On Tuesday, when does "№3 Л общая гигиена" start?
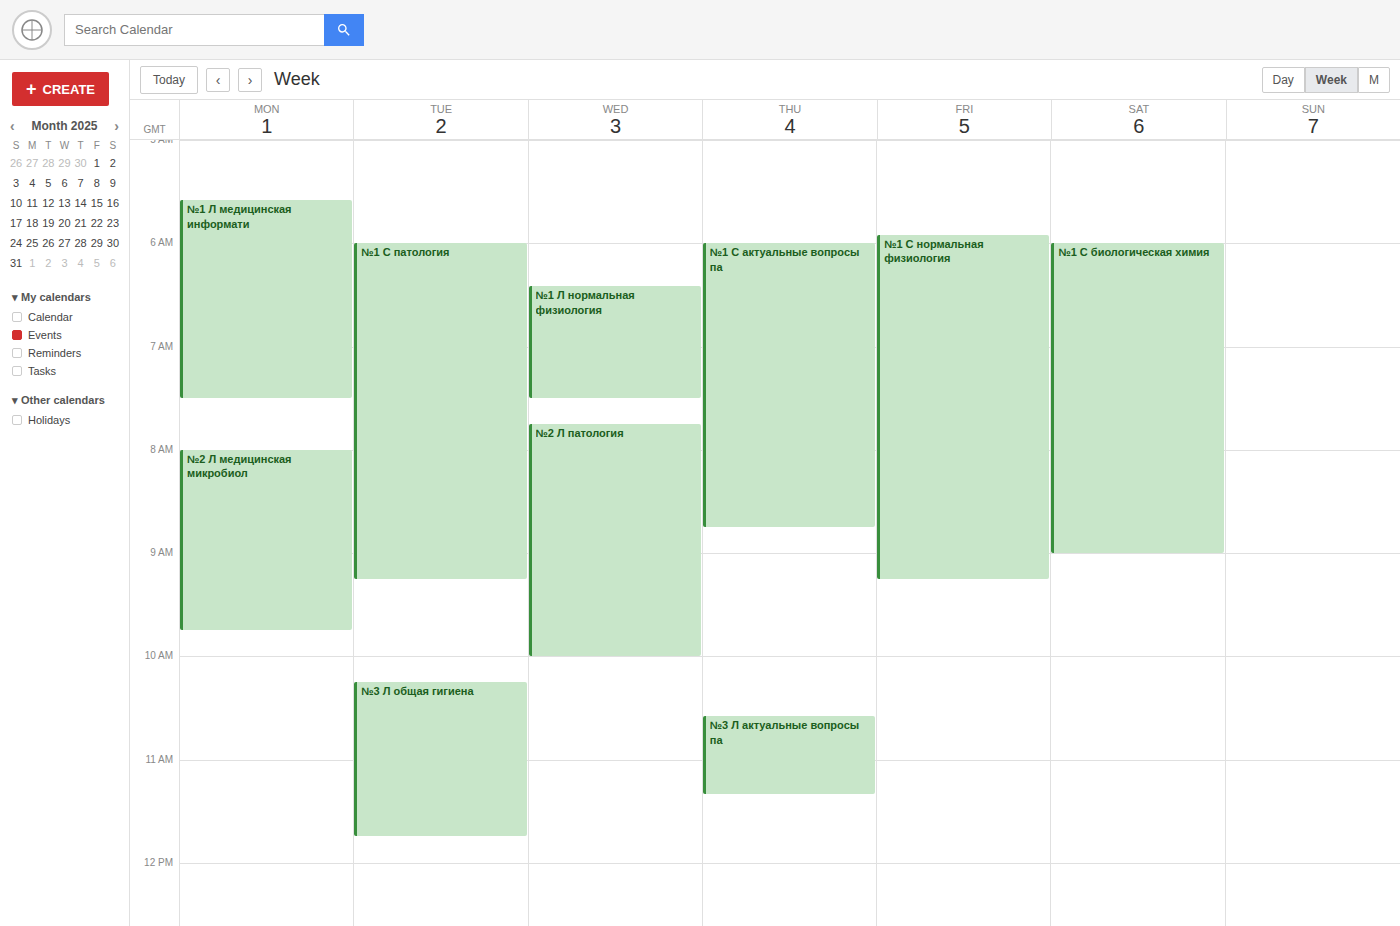
10:15 AM